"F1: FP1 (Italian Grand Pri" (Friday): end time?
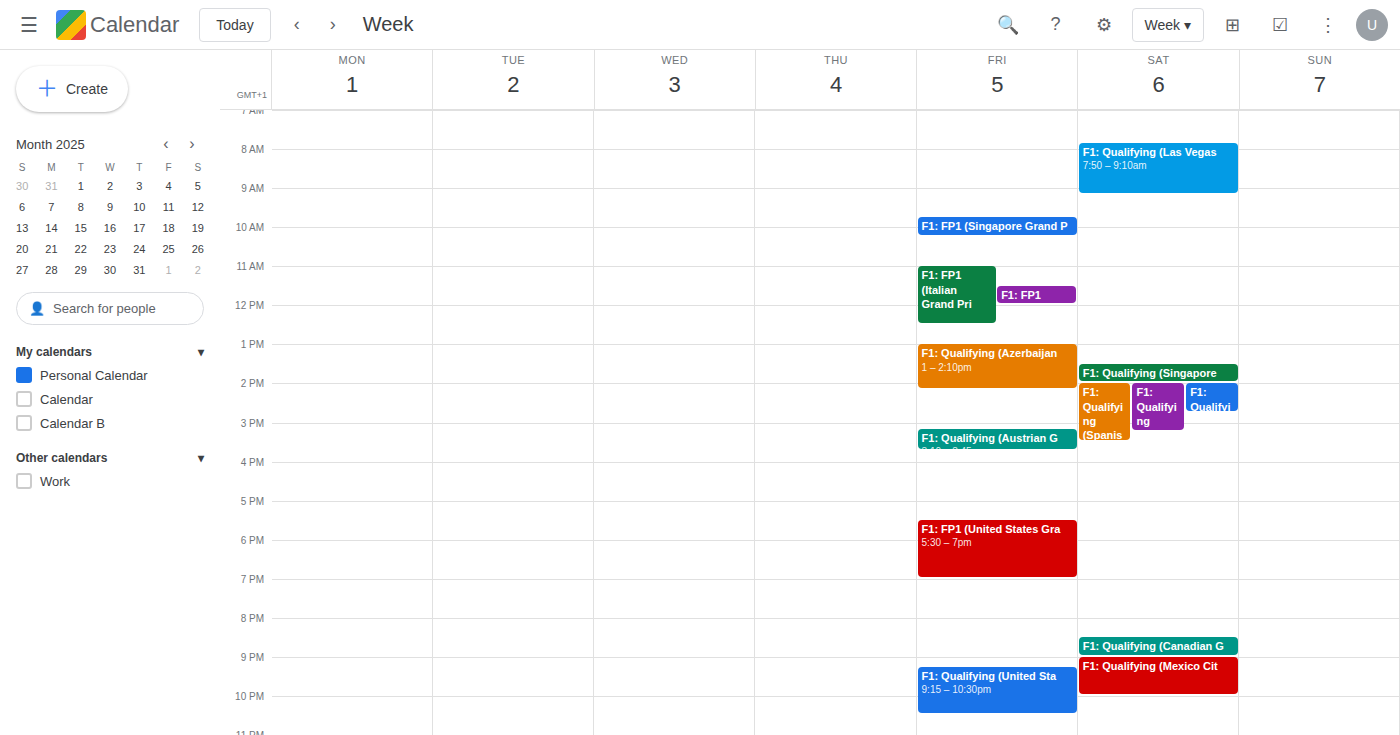
12:30 PM